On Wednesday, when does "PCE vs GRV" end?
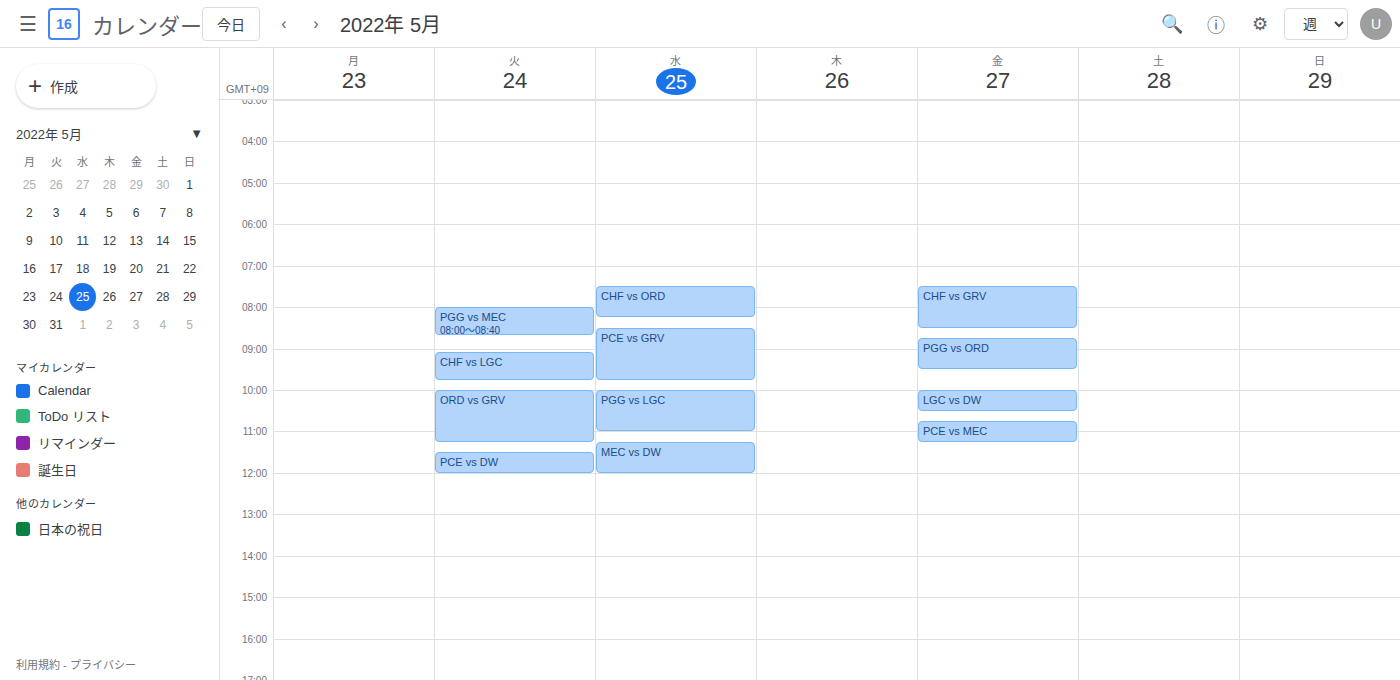
9:45 AM